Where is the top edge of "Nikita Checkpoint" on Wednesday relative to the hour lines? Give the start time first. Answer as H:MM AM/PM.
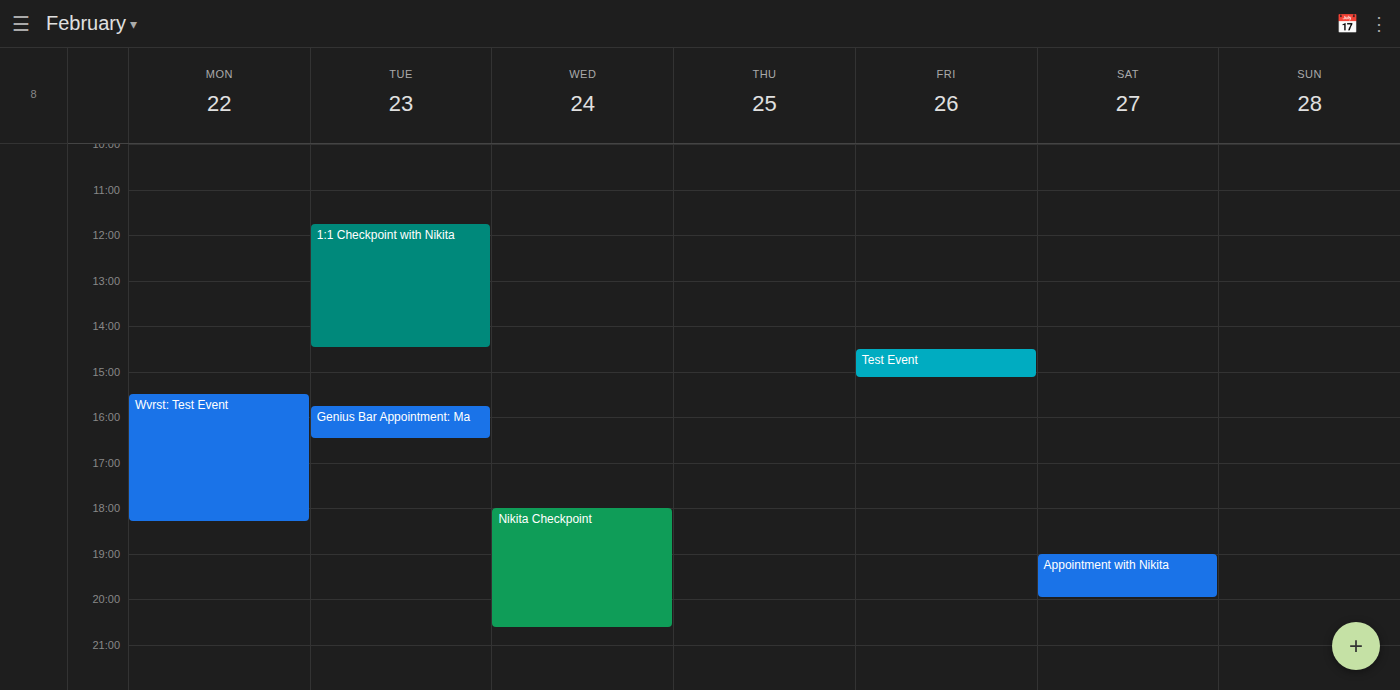
6:00 PM -- exactly on the 6 PM line.